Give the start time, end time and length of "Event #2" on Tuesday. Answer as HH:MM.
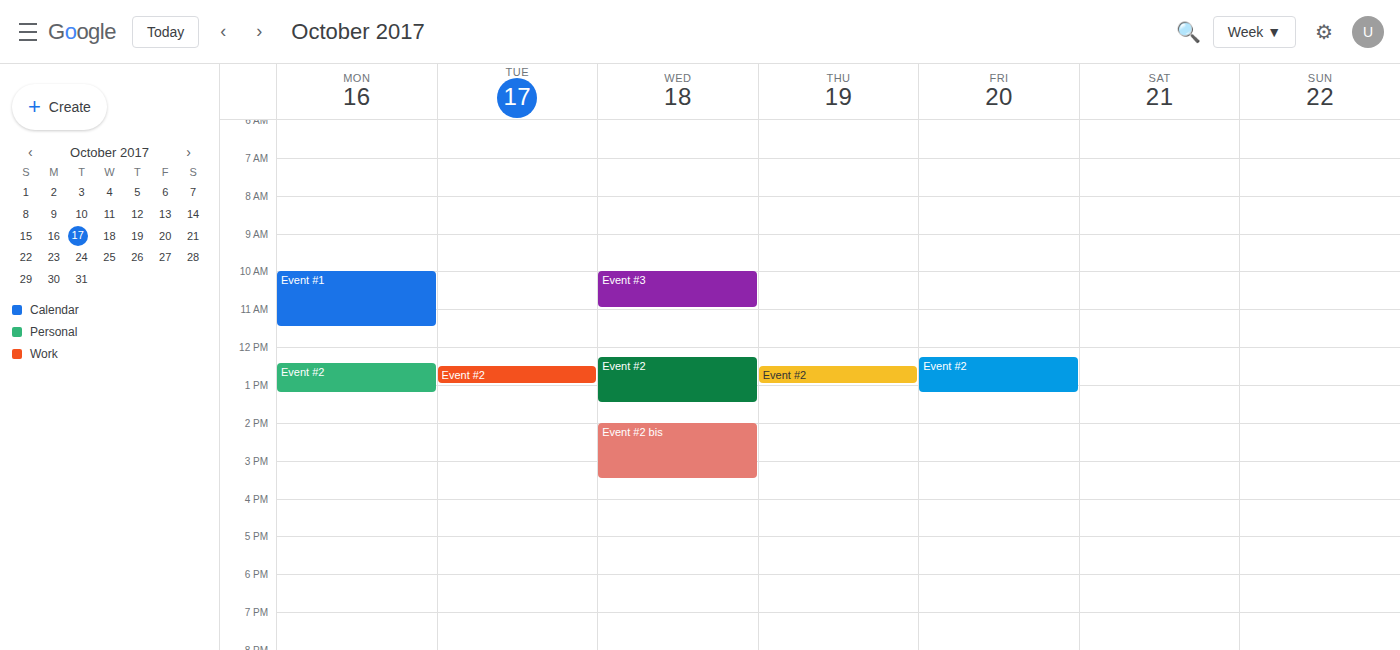
12:30 to 13:00, 30 minutes